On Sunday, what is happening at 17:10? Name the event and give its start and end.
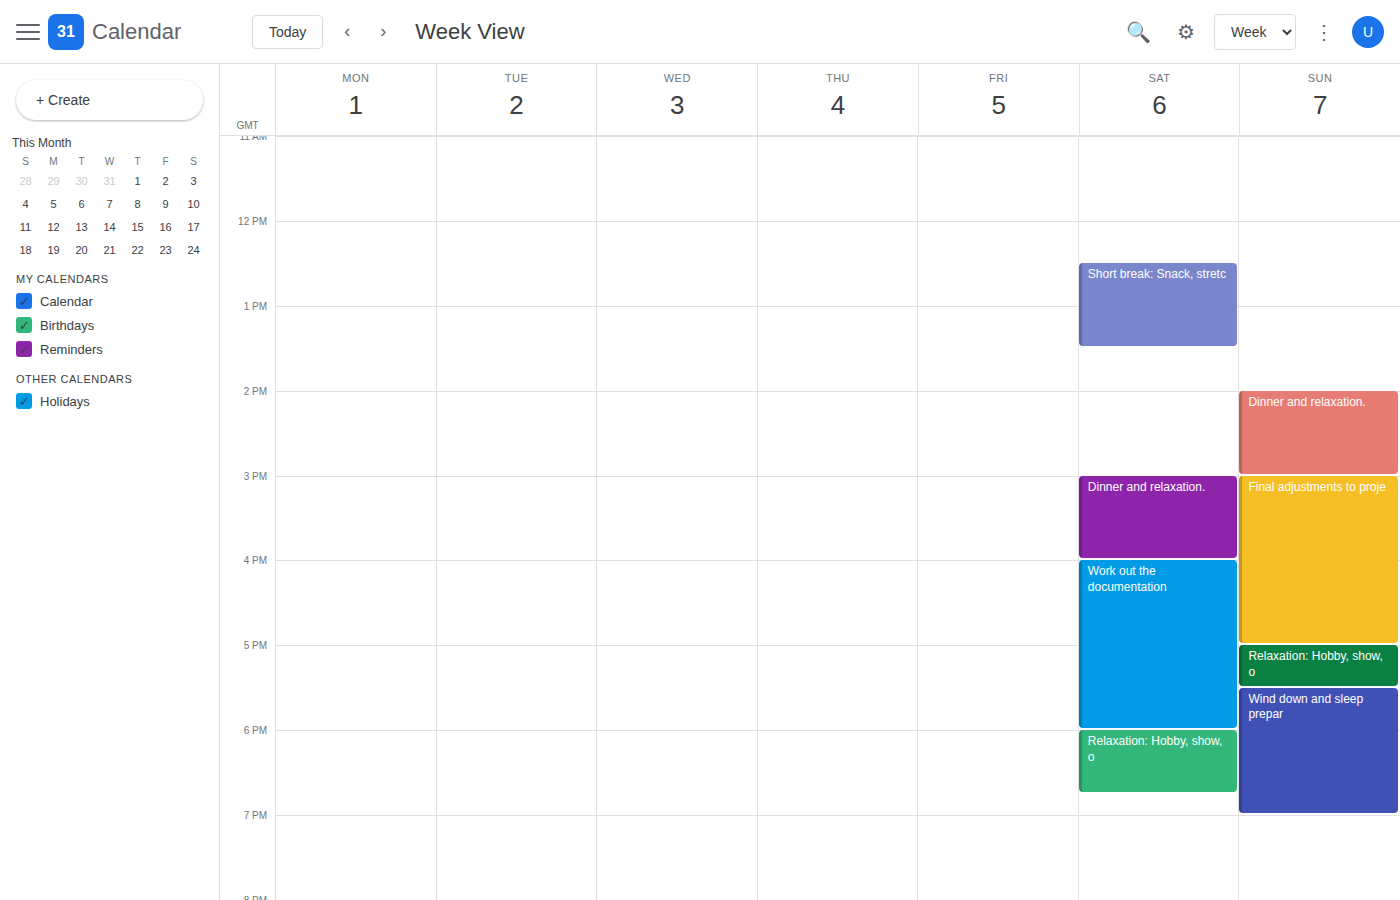
"Relaxation: Hobby, show, o", 17:00 to 17:30